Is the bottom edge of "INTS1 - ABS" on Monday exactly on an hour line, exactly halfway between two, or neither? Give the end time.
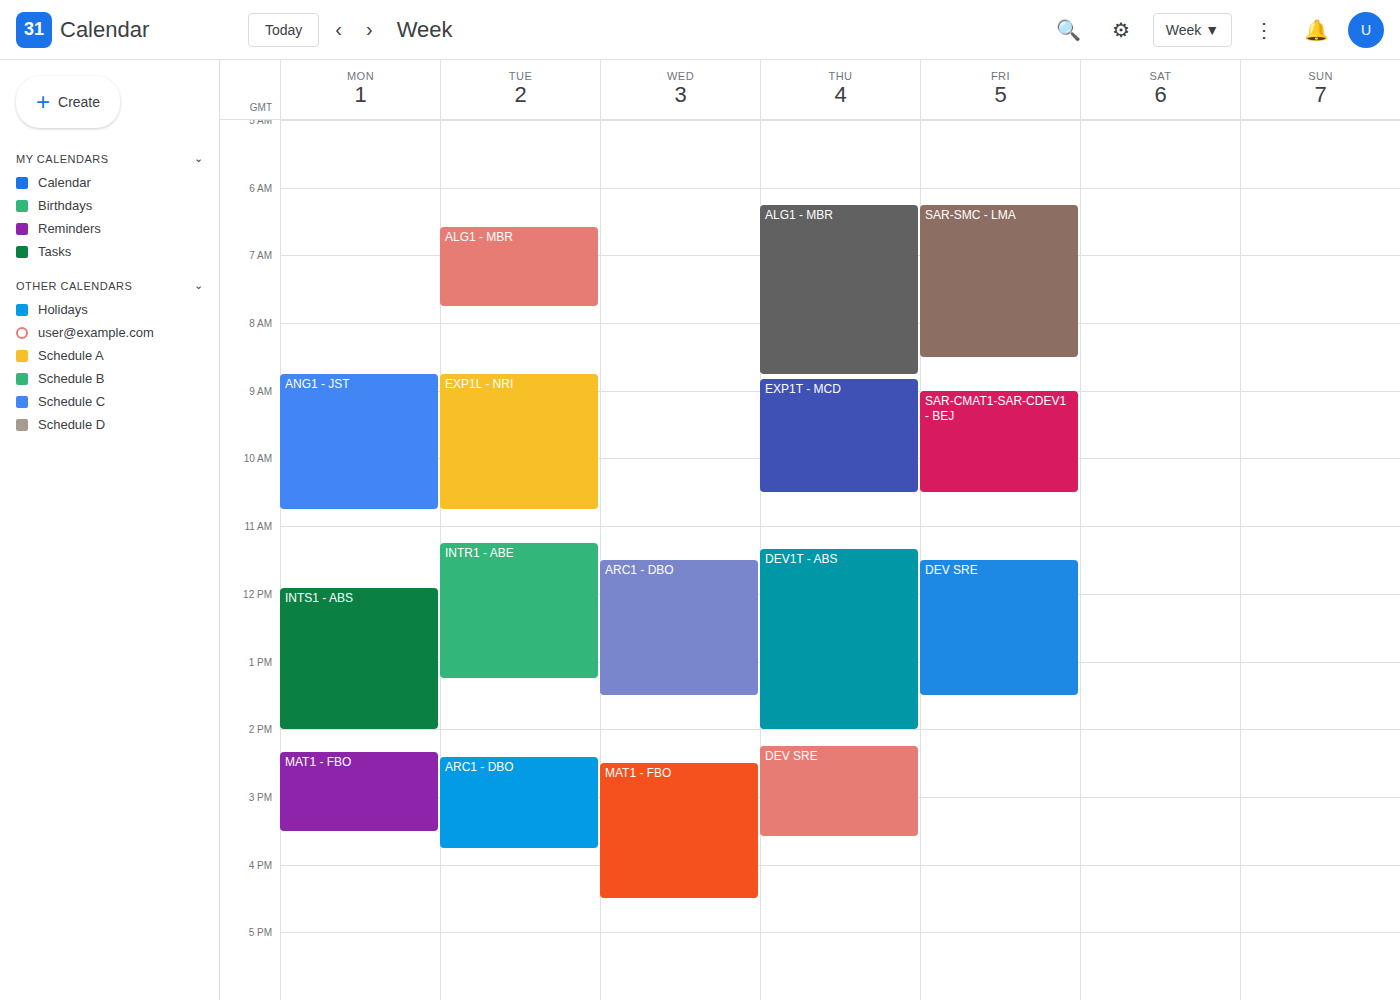
2:00 PM -- exactly on the 2 PM line.